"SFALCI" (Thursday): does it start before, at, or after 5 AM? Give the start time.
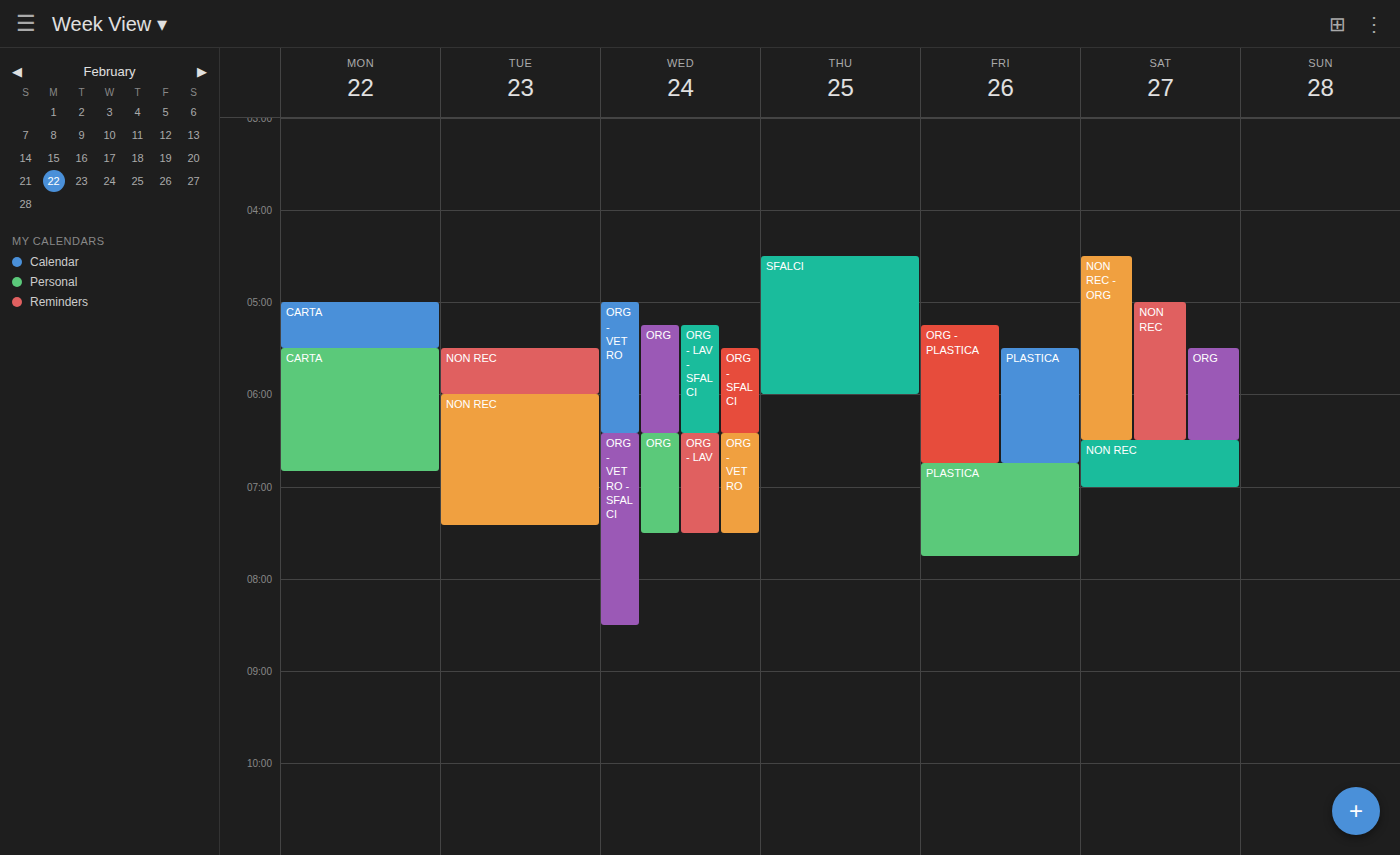
4:30 AM -- before 5 AM, 30 minutes above the 5 AM line.